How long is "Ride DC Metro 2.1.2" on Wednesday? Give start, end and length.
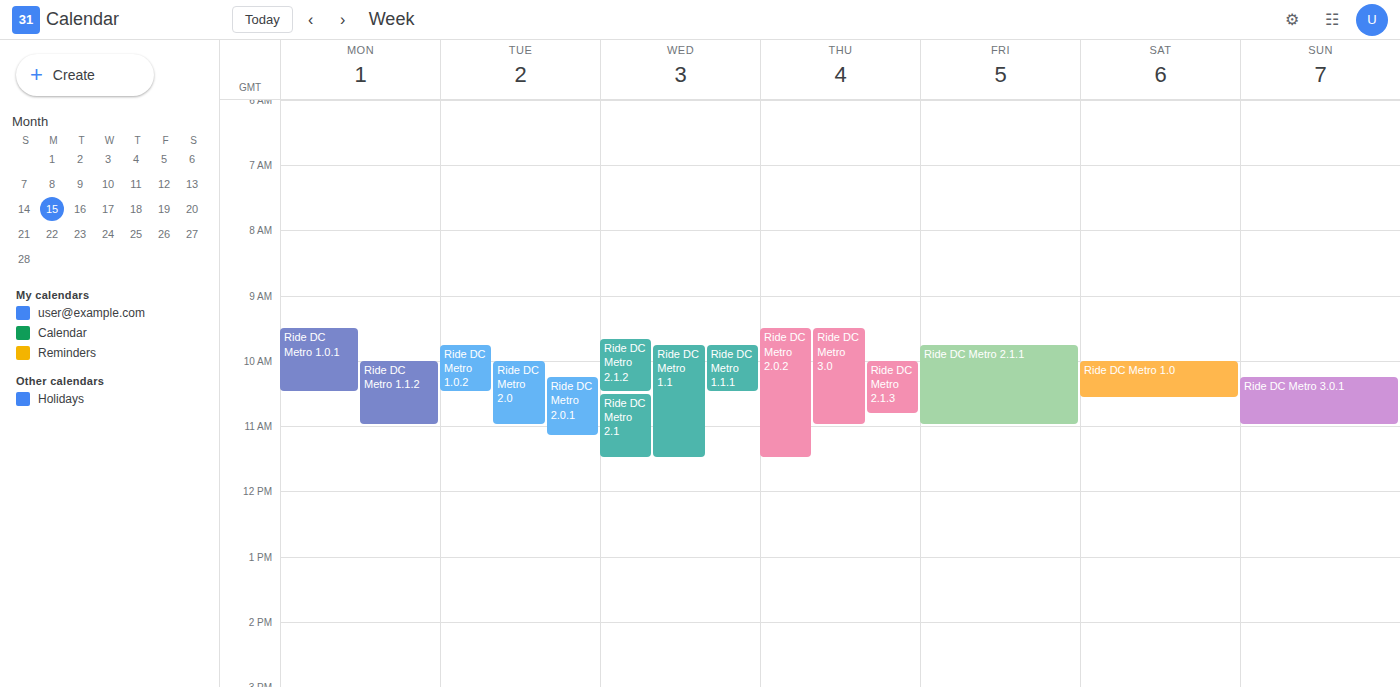
9:40 AM to 10:30 AM, 50 minutes